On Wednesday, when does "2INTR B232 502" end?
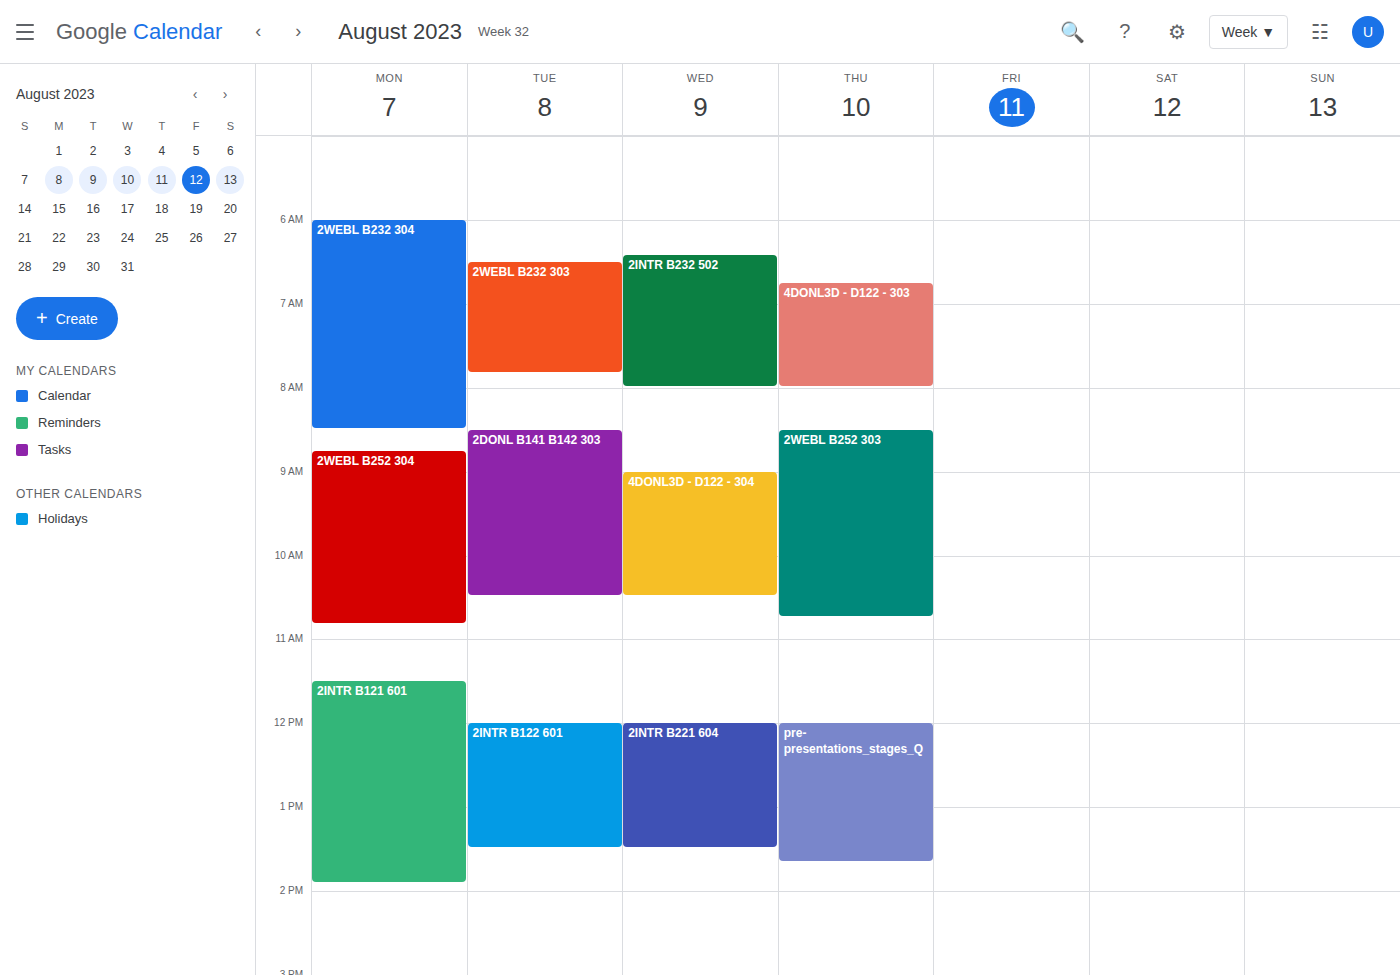
8:00 AM